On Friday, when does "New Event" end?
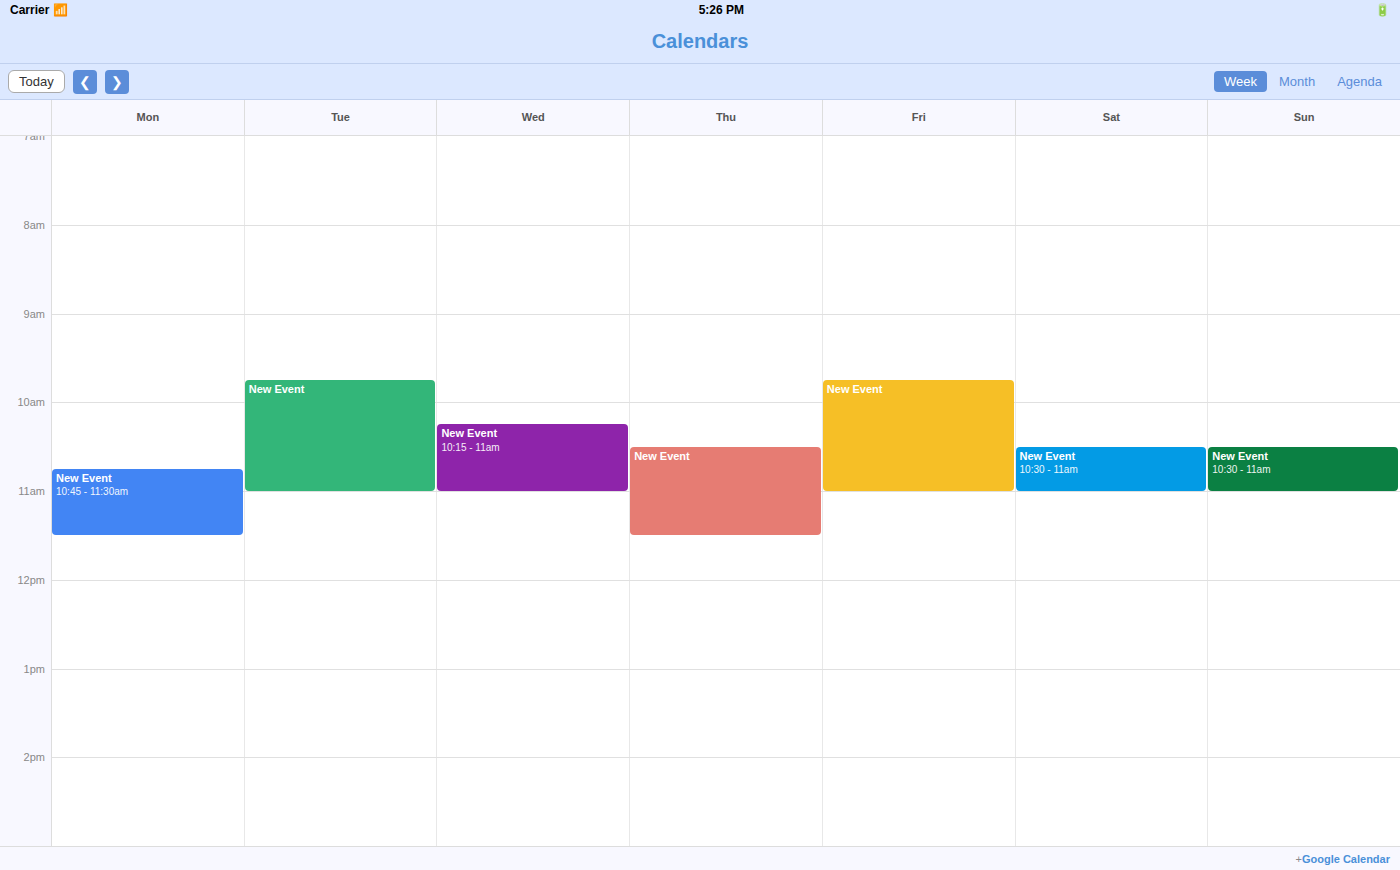
11:00 AM